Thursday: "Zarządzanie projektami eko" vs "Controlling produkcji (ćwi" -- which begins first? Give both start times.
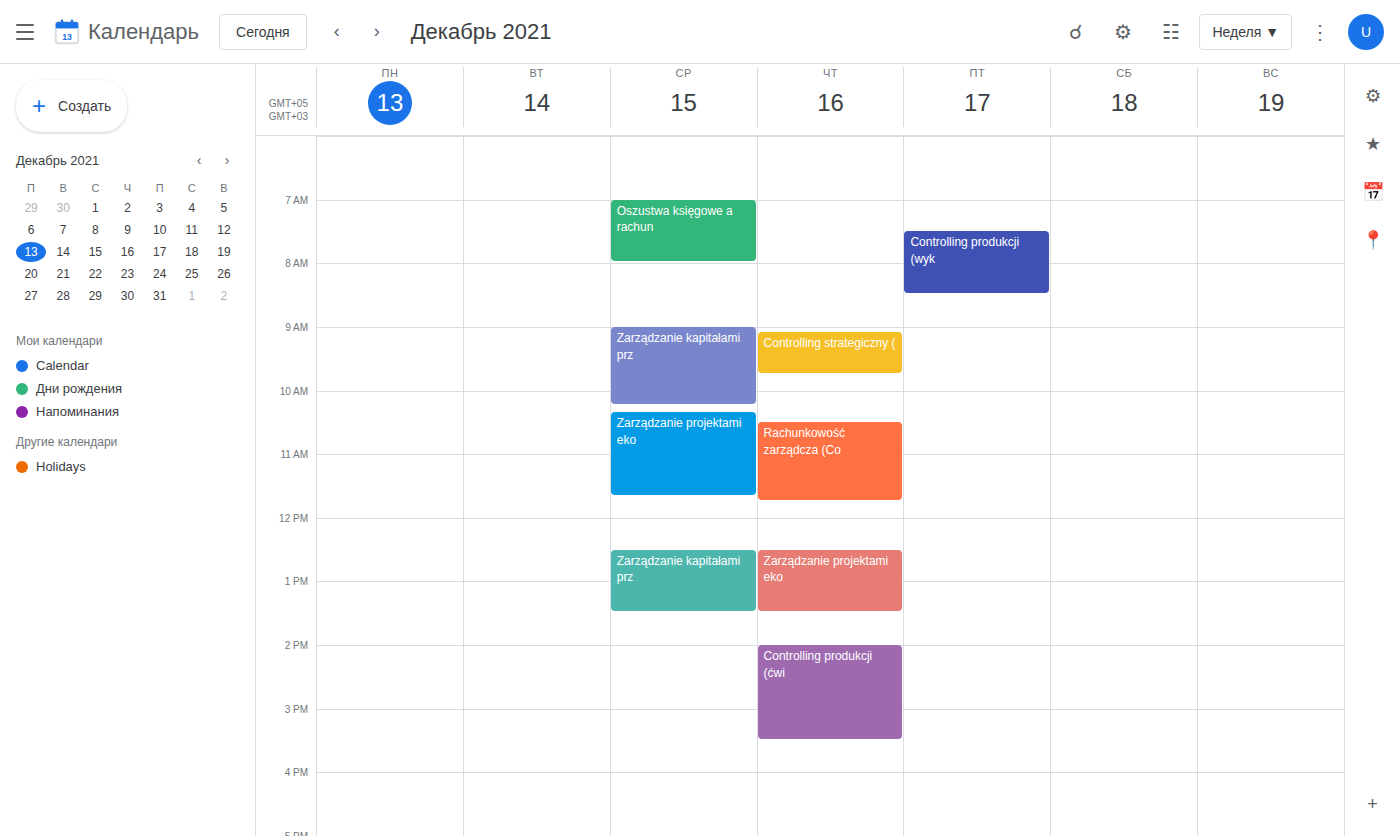
"Zarządzanie projektami eko" 12:30 PM; "Controlling produkcji (ćwi" 2:00 PM.